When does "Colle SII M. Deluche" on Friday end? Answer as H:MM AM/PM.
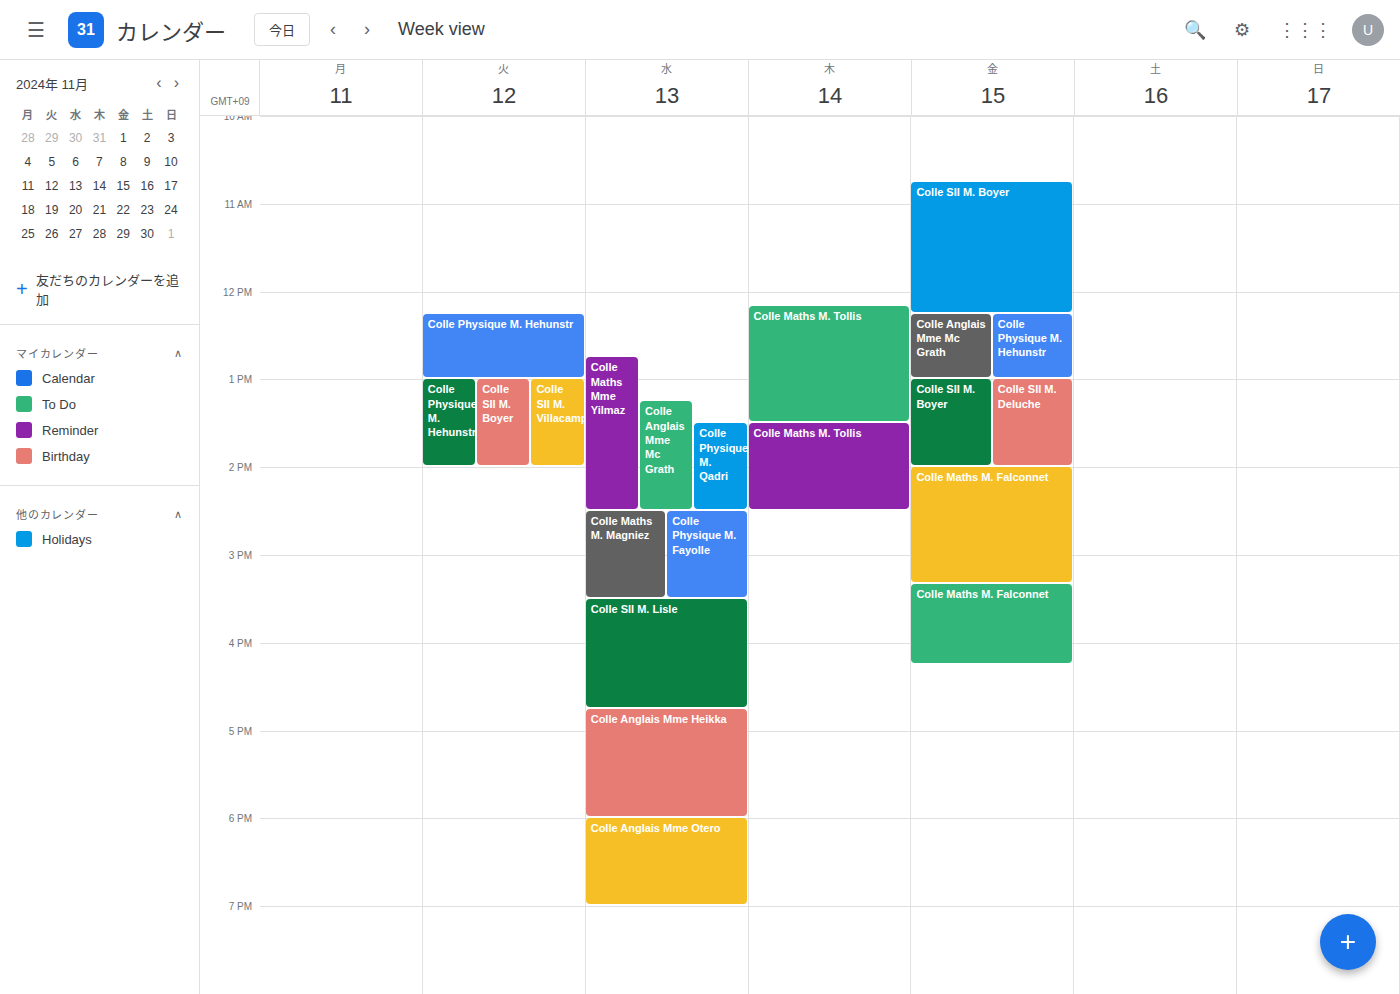
2:00 PM